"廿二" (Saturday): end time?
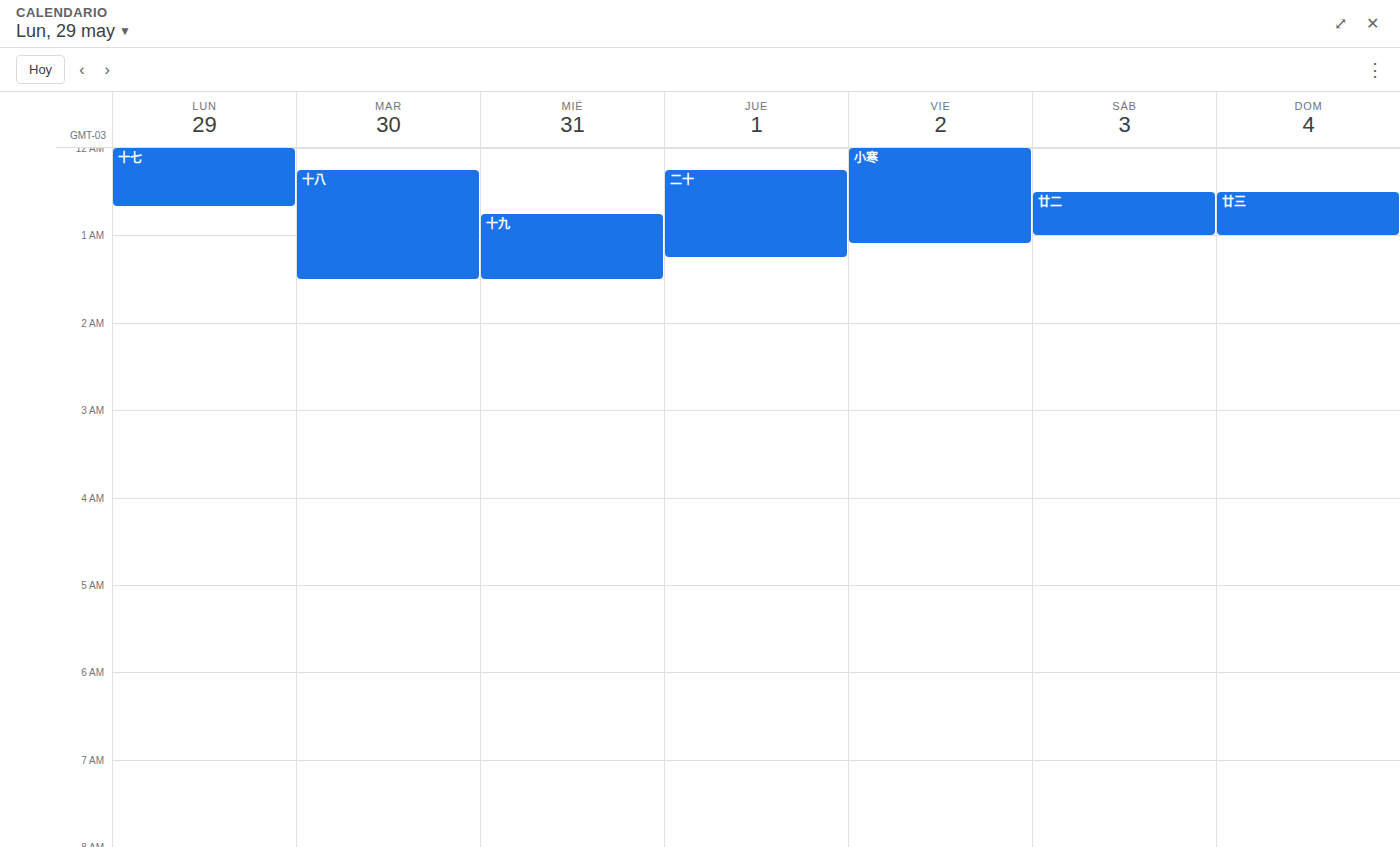
1:00 AM